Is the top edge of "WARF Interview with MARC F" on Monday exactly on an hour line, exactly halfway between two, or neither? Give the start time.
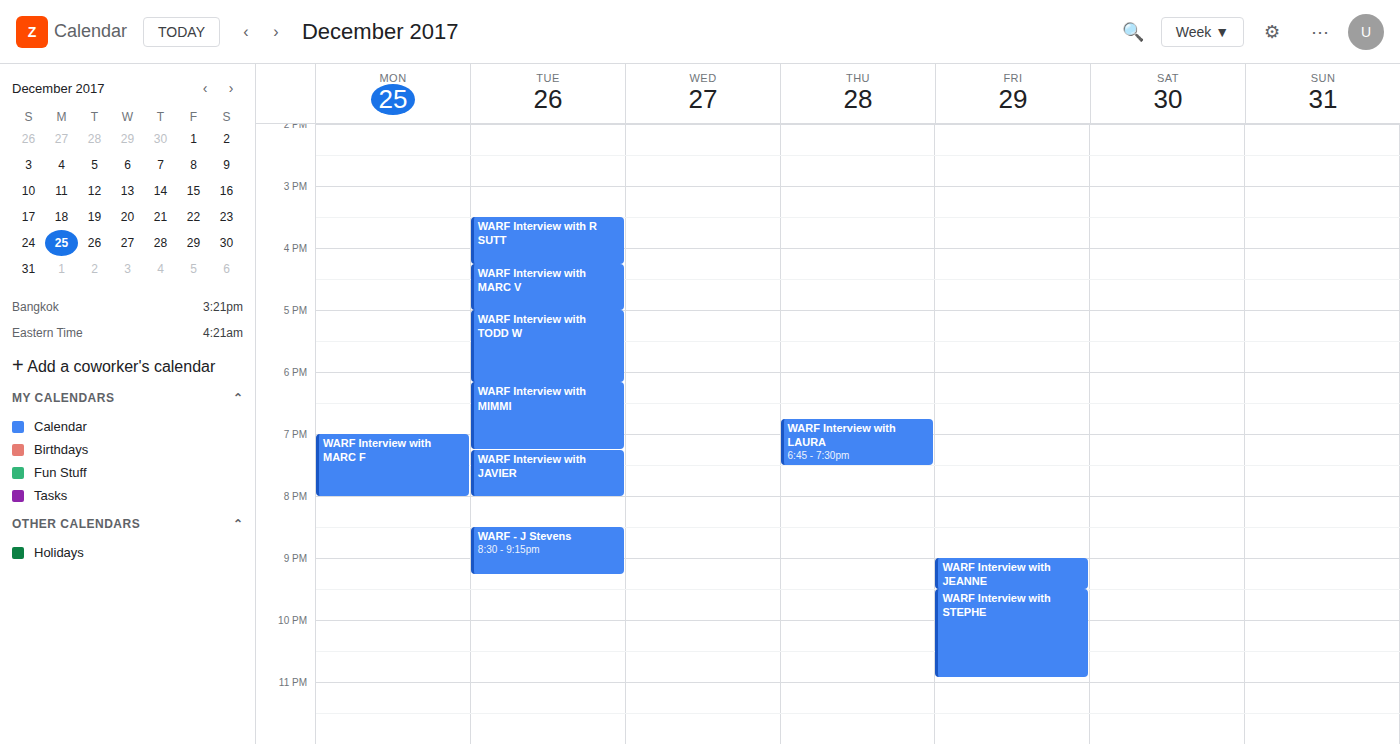
19:00 -- exactly on the 19:00 line.